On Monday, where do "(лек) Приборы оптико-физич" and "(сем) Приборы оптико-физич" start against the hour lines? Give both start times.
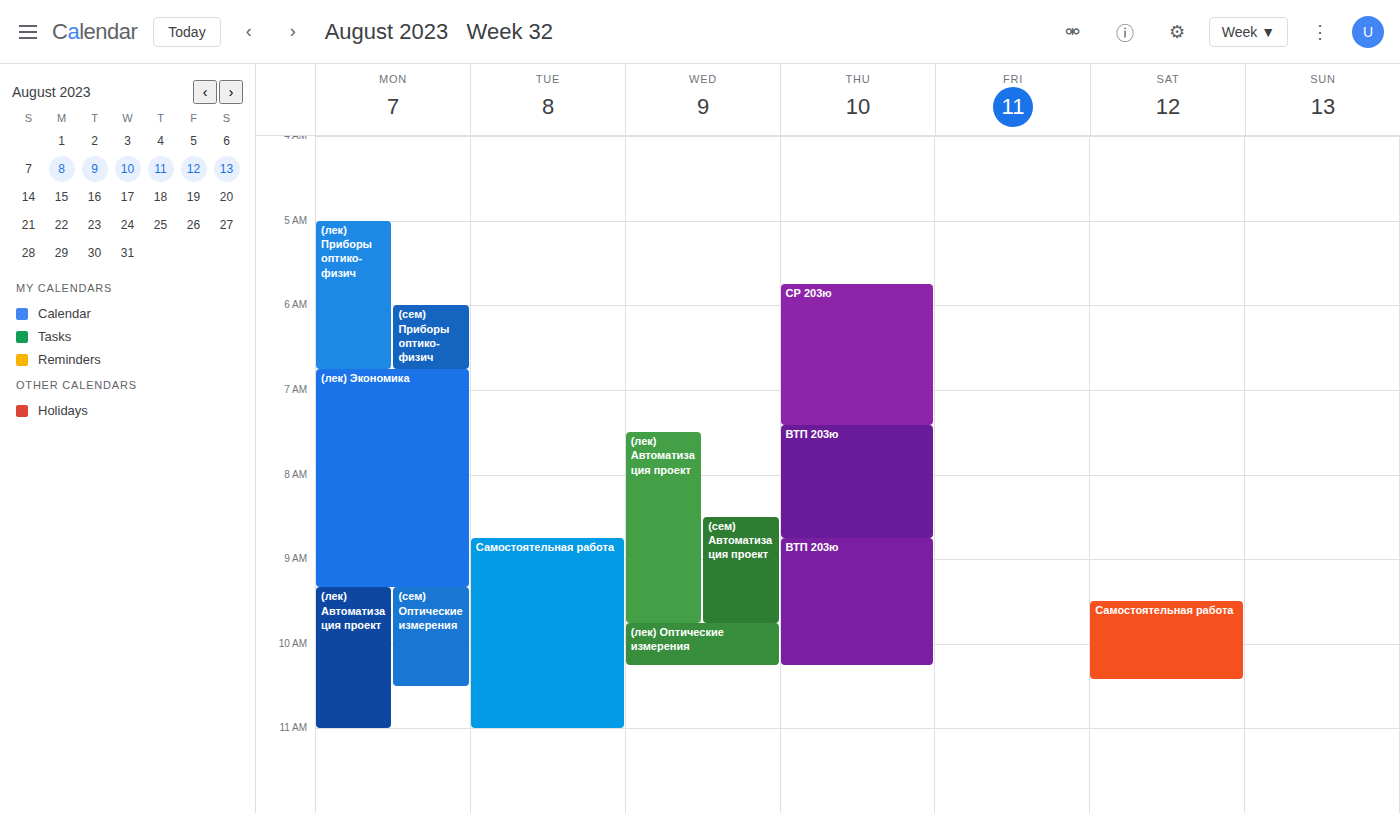
"(лек) Приборы оптико-физич": 5:00 AM, exactly on the 5 AM line. "(сем) Приборы оптико-физич": 6:00 AM, exactly on the 6 AM line.